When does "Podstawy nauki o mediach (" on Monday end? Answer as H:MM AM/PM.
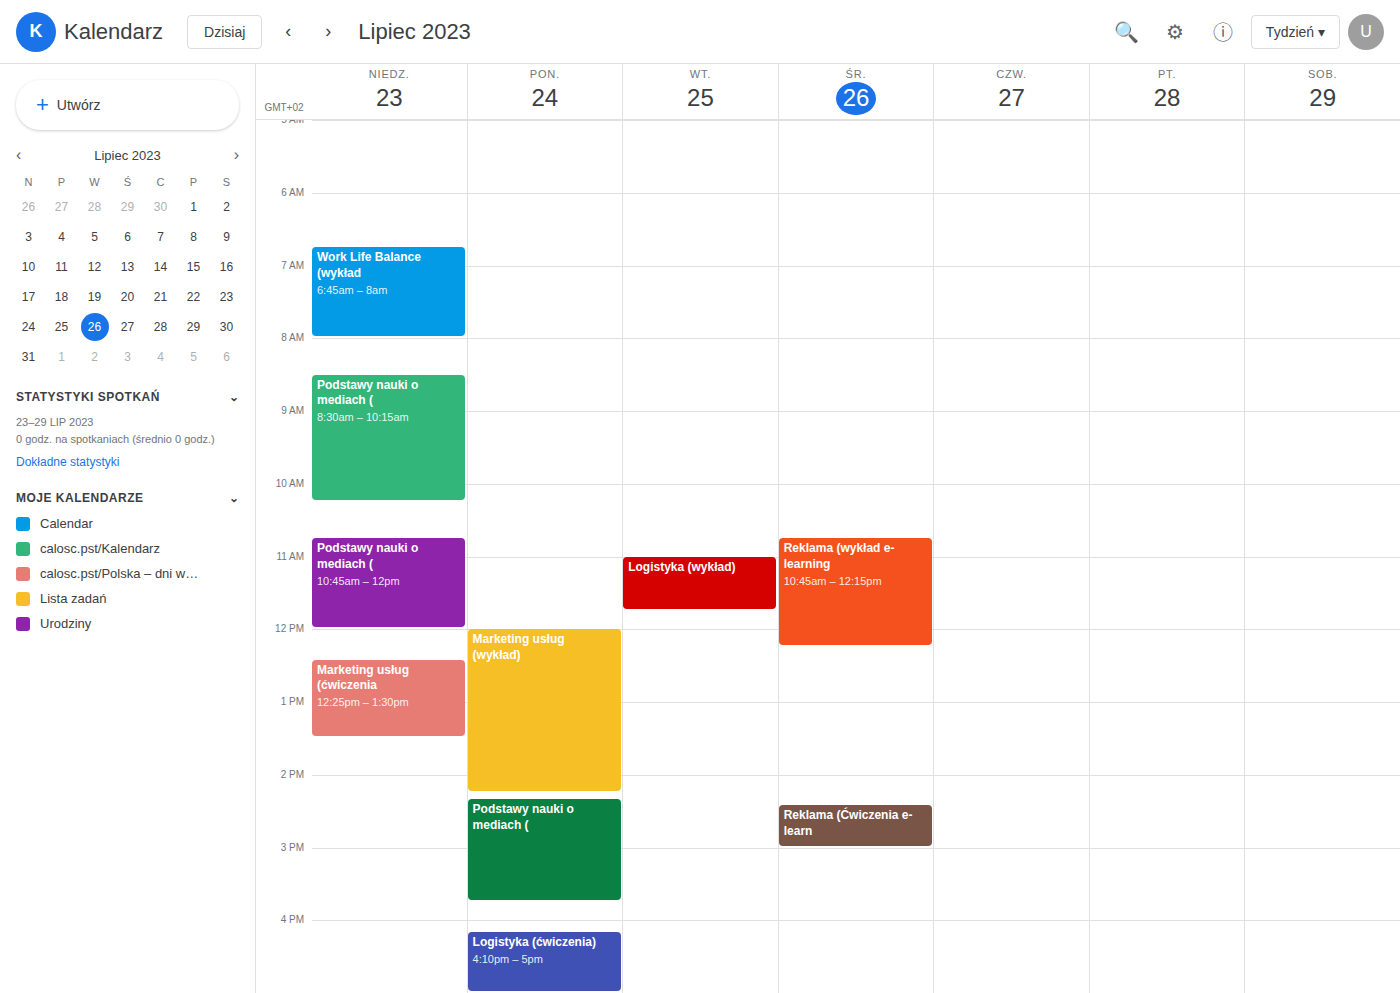
3:45 PM